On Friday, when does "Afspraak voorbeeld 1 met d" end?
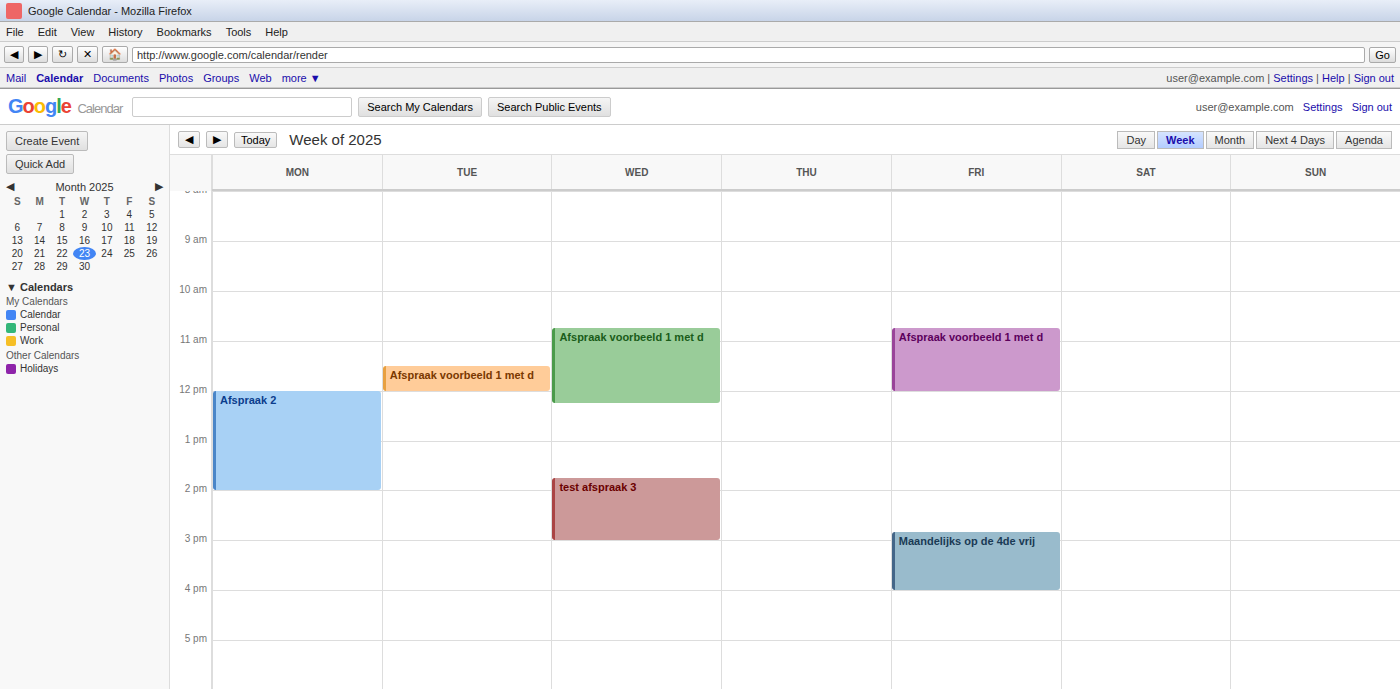
12:00 PM